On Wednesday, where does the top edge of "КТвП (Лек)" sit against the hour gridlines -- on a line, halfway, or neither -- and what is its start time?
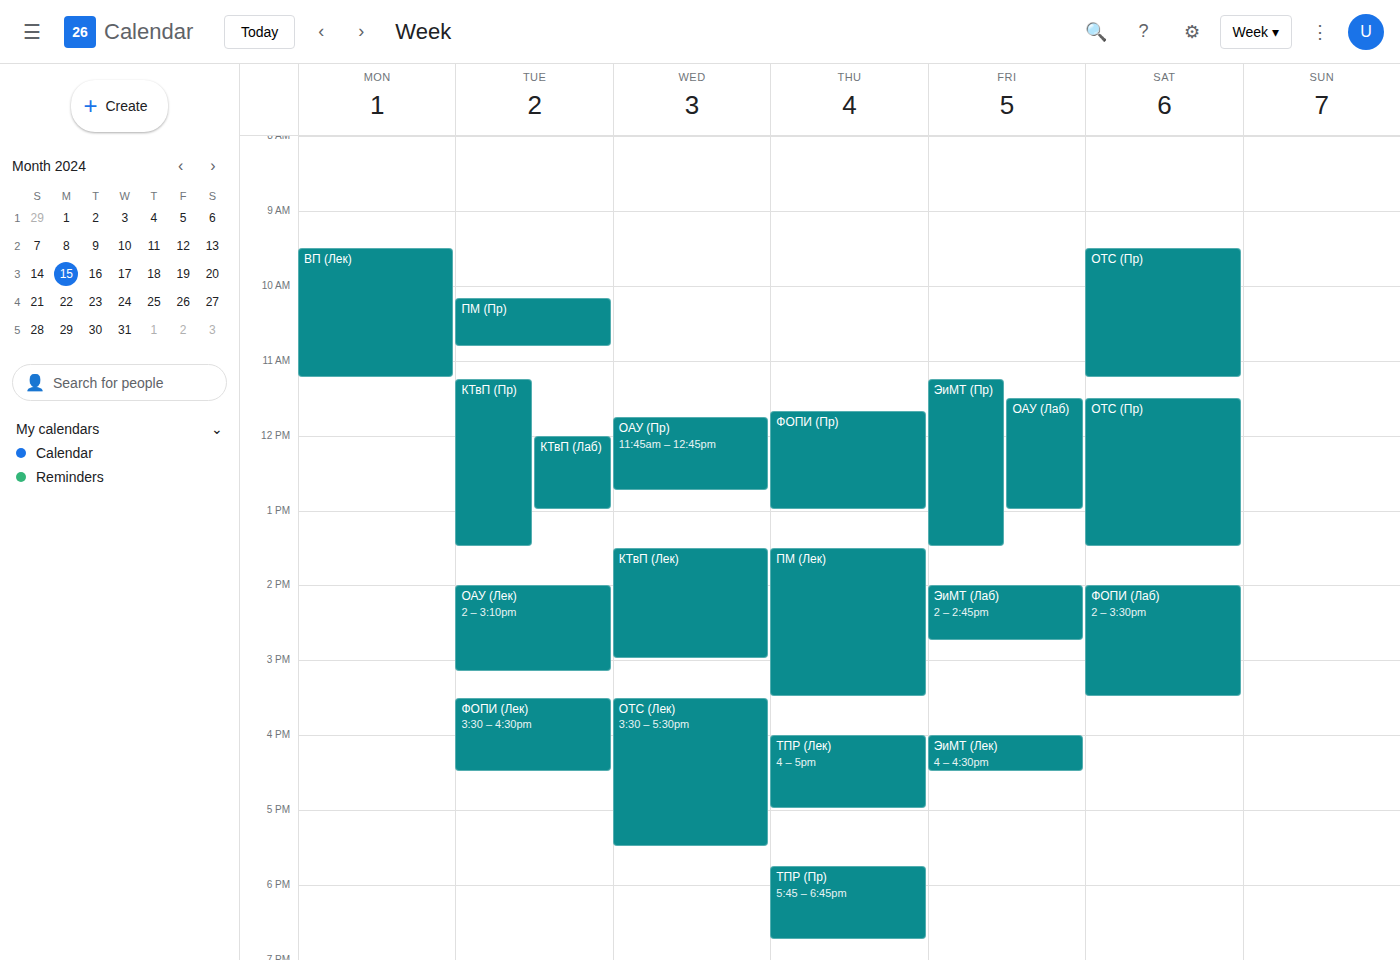
13:30 -- halfway between the 13:00 and 14:00 lines.